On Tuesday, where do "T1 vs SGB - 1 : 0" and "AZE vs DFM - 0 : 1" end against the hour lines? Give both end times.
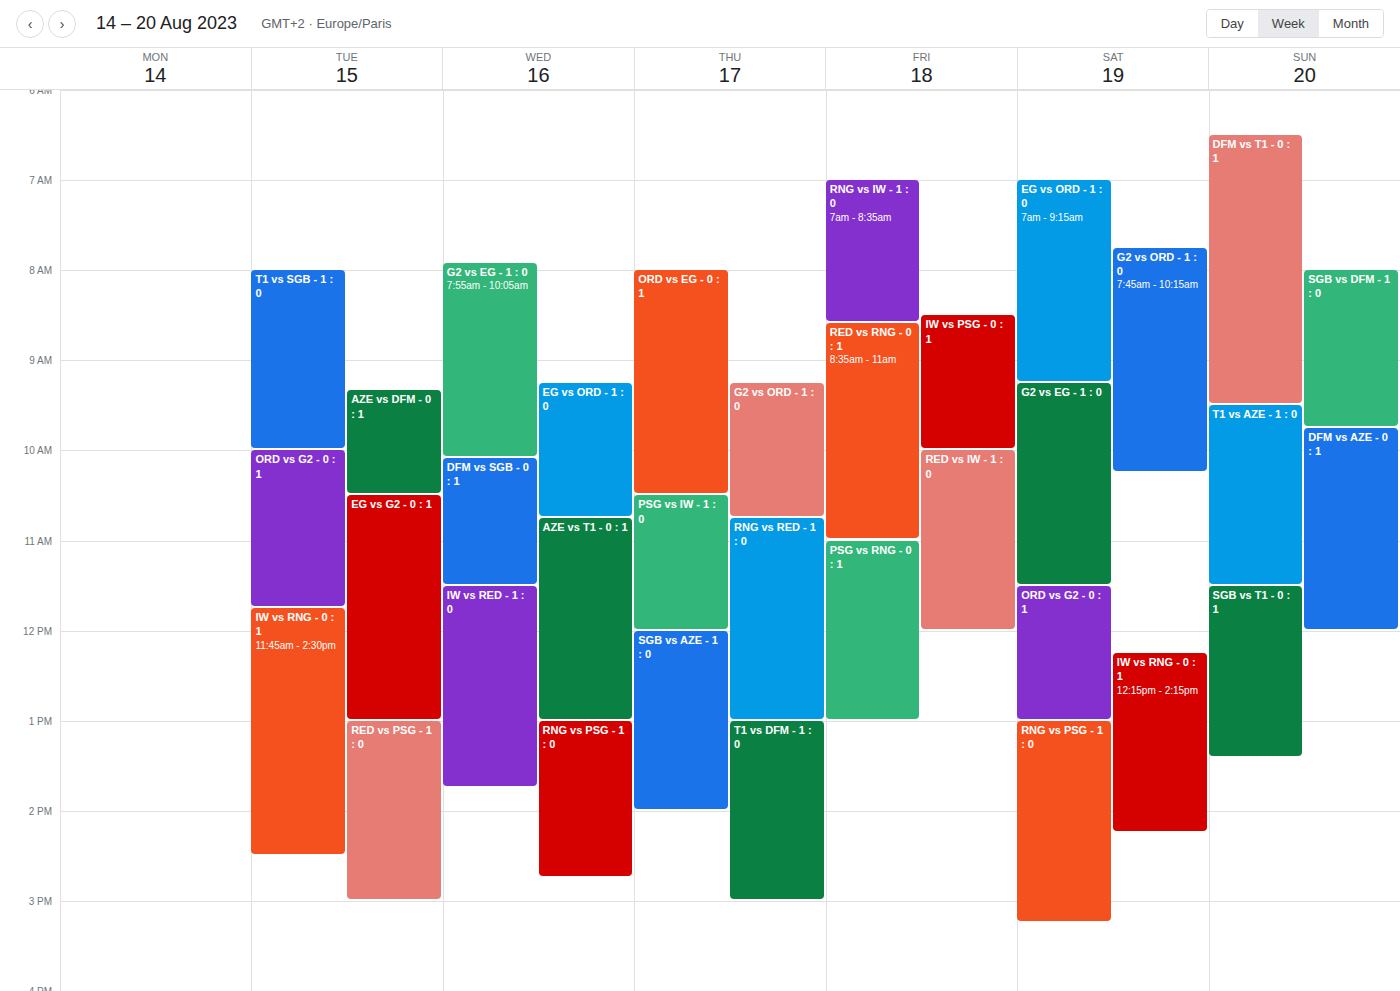
"T1 vs SGB - 1 : 0": 10:00 AM, exactly on the 10 AM line. "AZE vs DFM - 0 : 1": 10:30 AM, halfway between the 10 AM and 11 AM lines.